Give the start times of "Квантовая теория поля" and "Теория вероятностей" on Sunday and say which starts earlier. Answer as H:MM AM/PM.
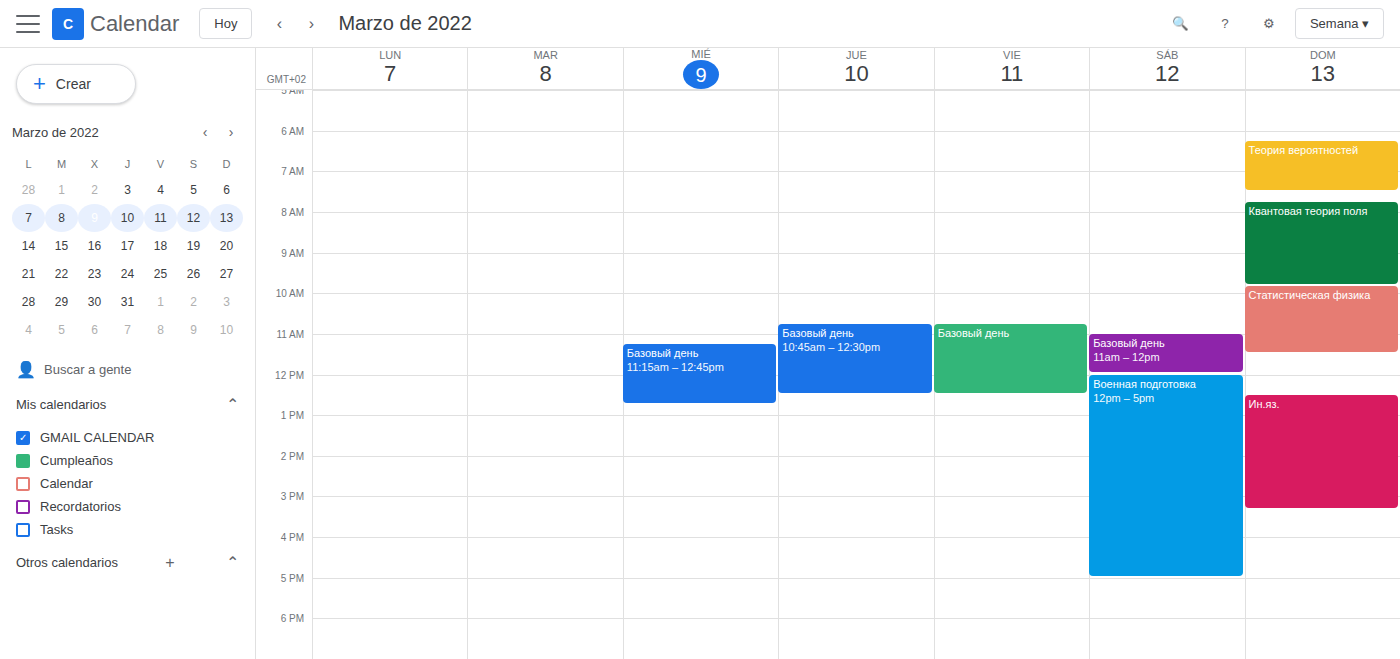
"Теория вероятностей" 6:15 AM; "Квантовая теория поля" 7:45 AM.